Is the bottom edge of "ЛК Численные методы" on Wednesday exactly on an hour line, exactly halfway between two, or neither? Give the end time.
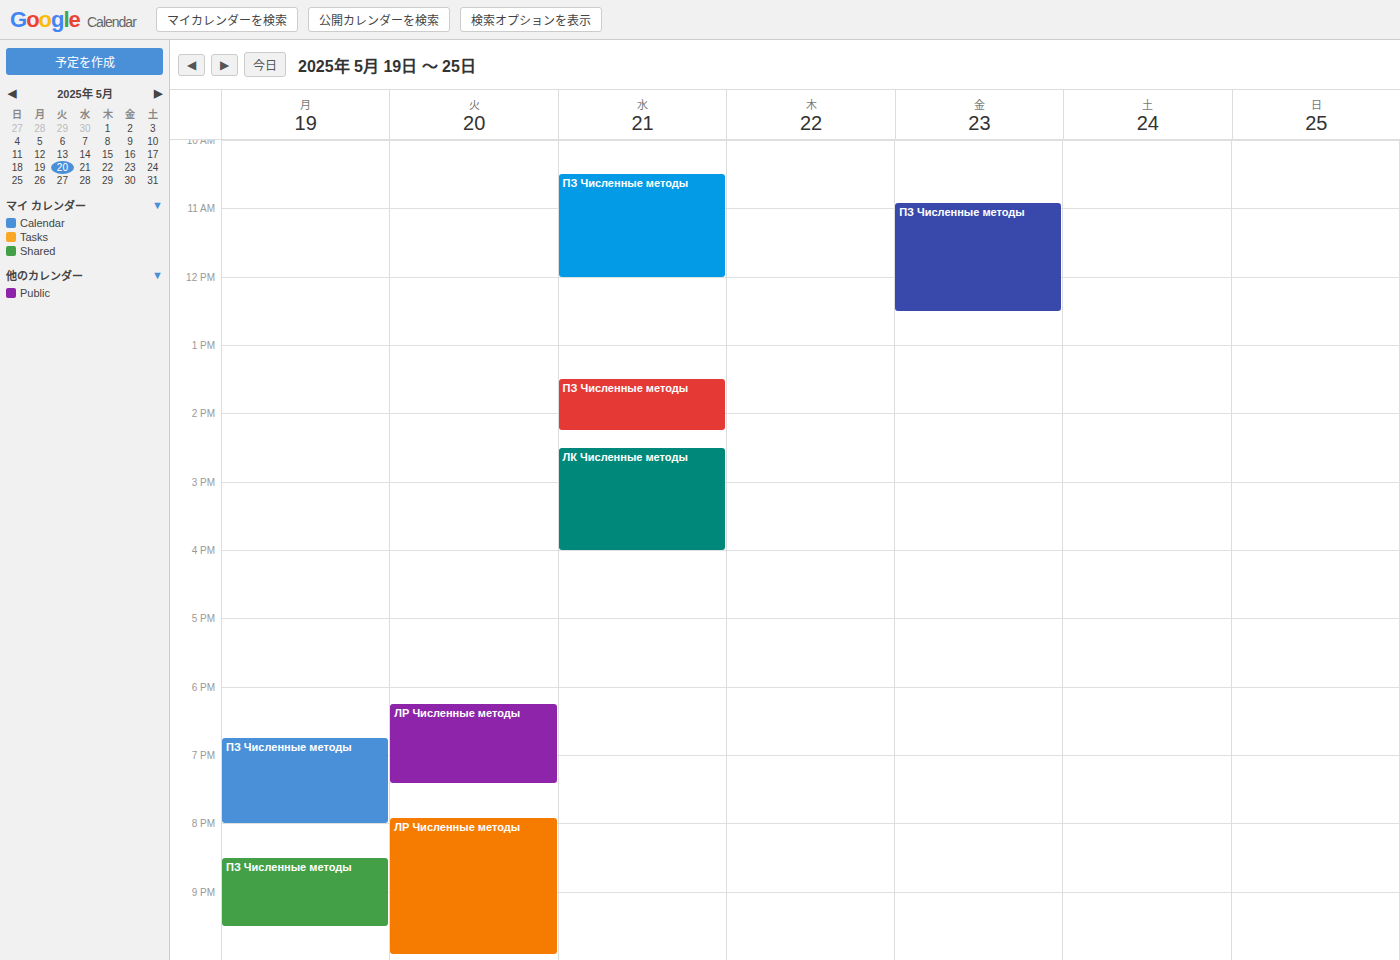
4:00 PM -- exactly on the 4 PM line.